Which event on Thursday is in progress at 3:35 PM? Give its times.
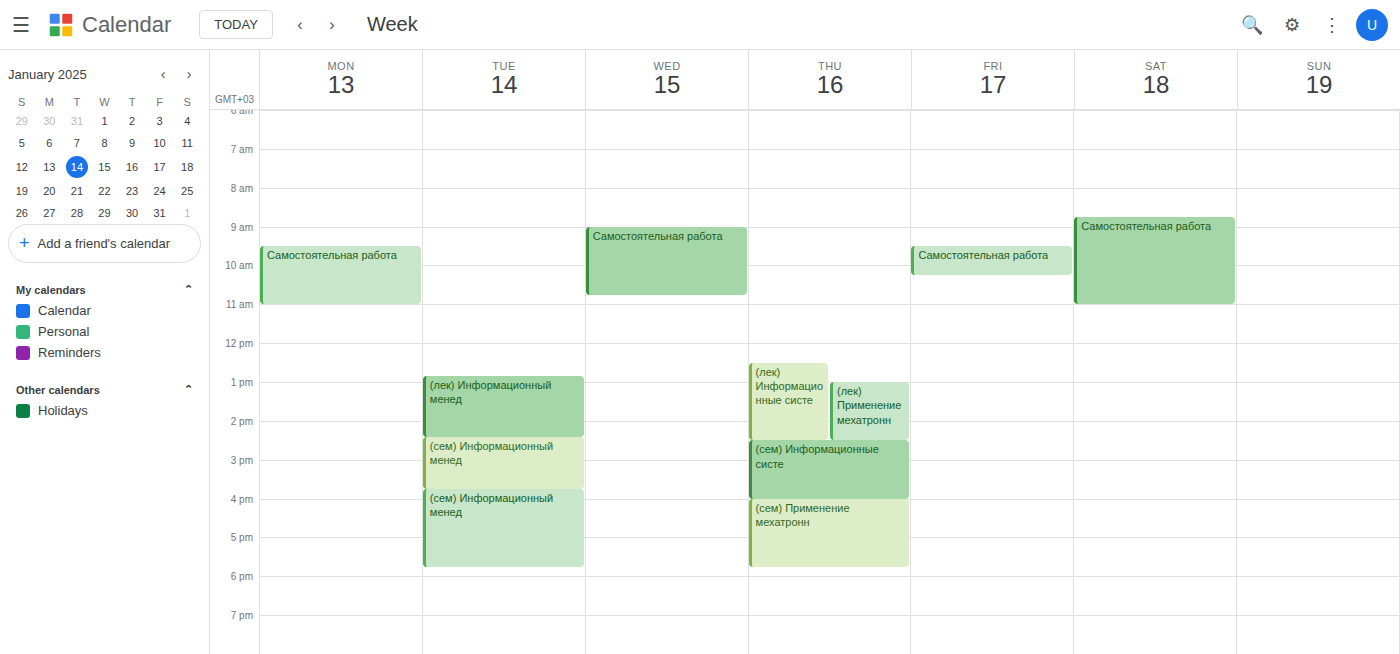
"(сем) Информационные систе", 2:30 PM to 4:00 PM